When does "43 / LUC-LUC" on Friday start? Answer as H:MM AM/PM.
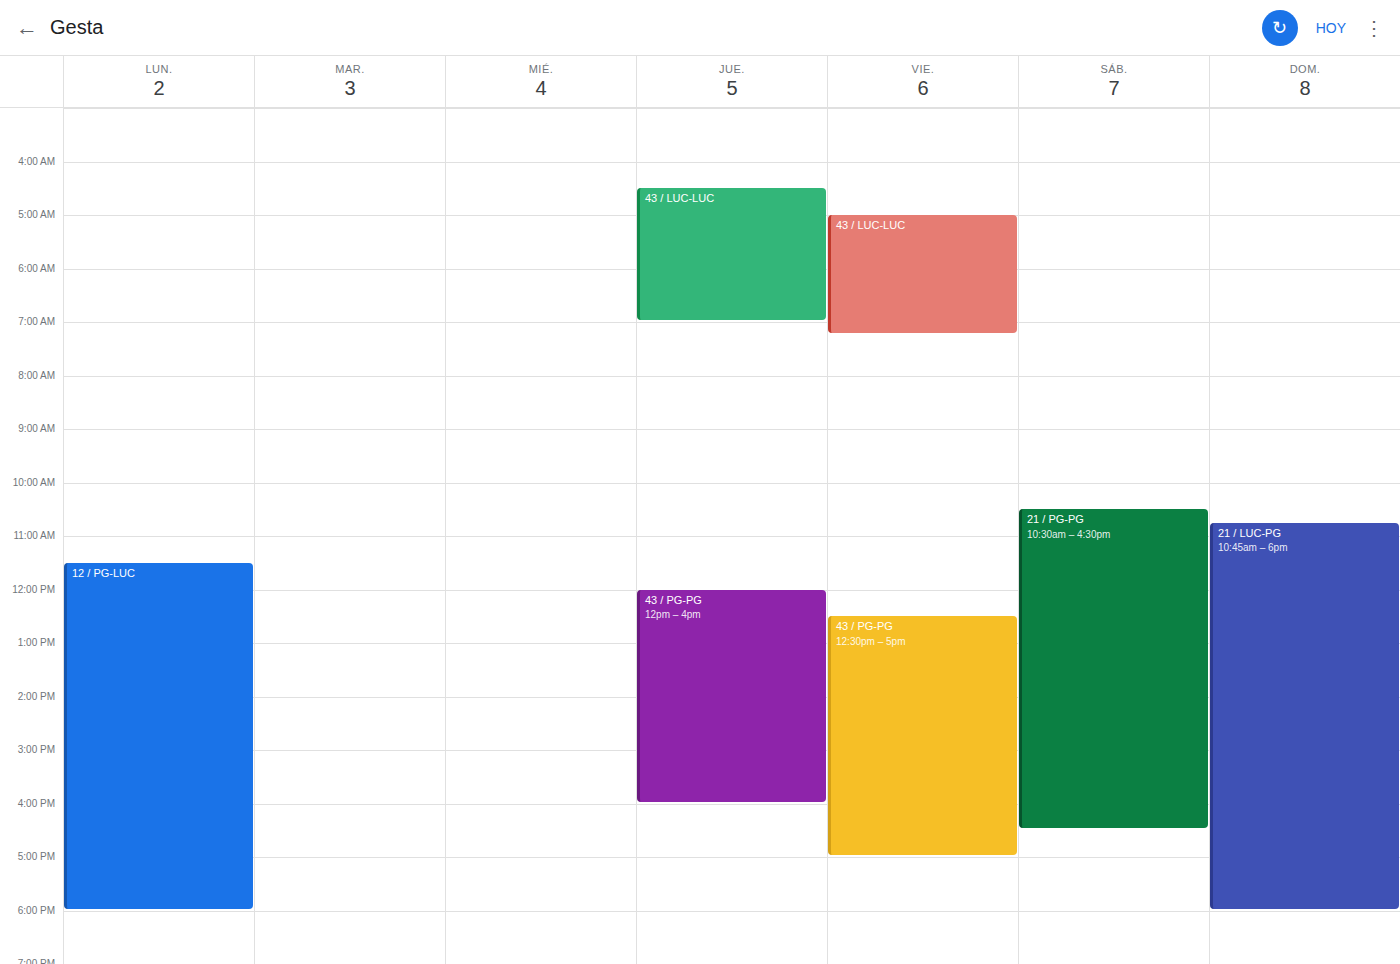
5:00 AM